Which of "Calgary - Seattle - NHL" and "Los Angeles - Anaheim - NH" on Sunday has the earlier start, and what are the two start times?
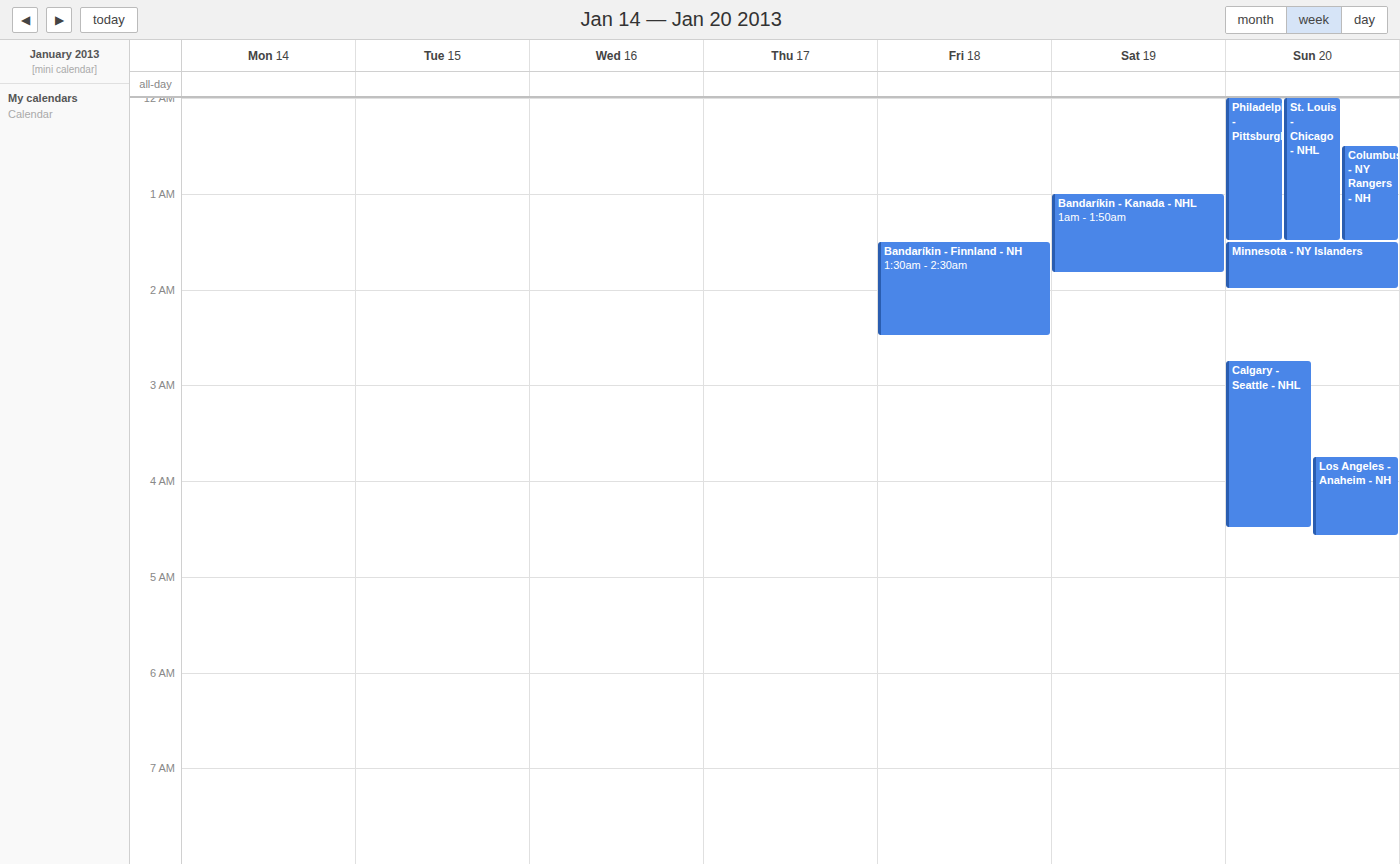
"Calgary - Seattle - NHL" 2:45 AM; "Los Angeles - Anaheim - NH" 3:45 AM.